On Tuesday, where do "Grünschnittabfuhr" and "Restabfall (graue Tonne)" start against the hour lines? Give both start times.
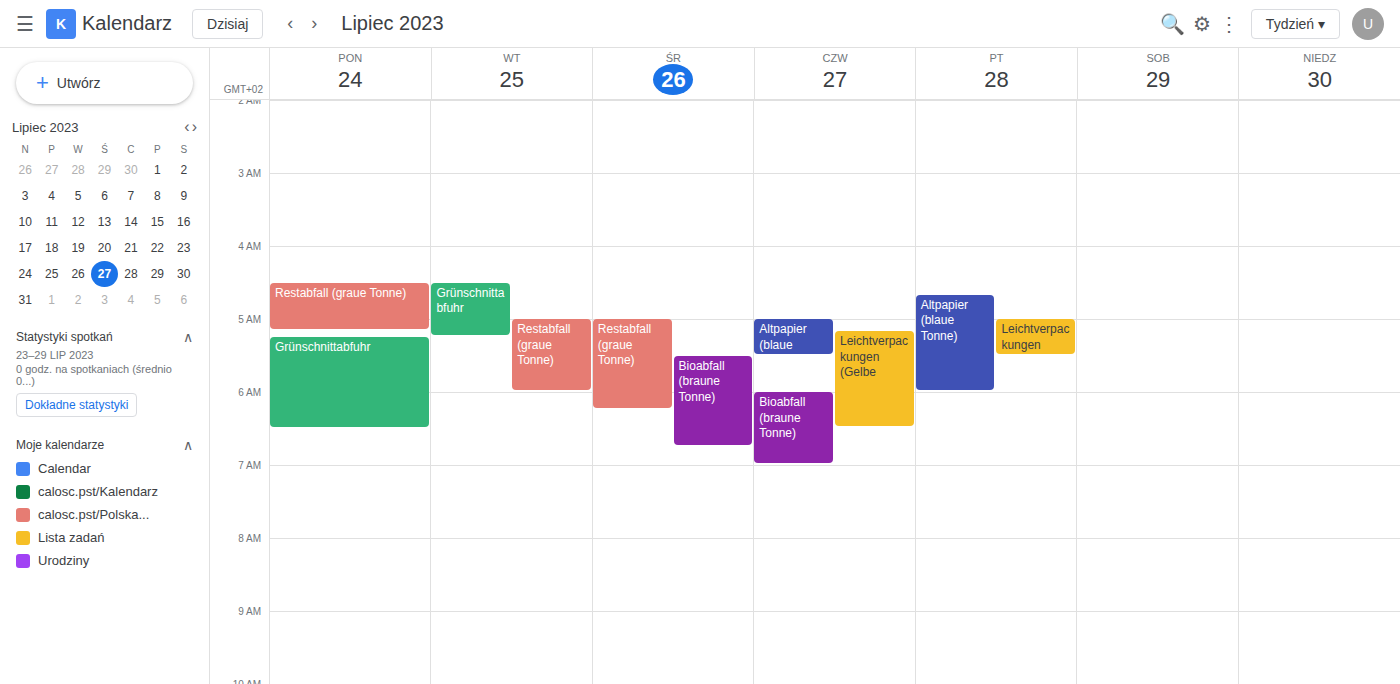
"Grünschnittabfuhr": 4:30 AM, halfway between the 4 AM and 5 AM lines. "Restabfall (graue Tonne)": 5:00 AM, exactly on the 5 AM line.